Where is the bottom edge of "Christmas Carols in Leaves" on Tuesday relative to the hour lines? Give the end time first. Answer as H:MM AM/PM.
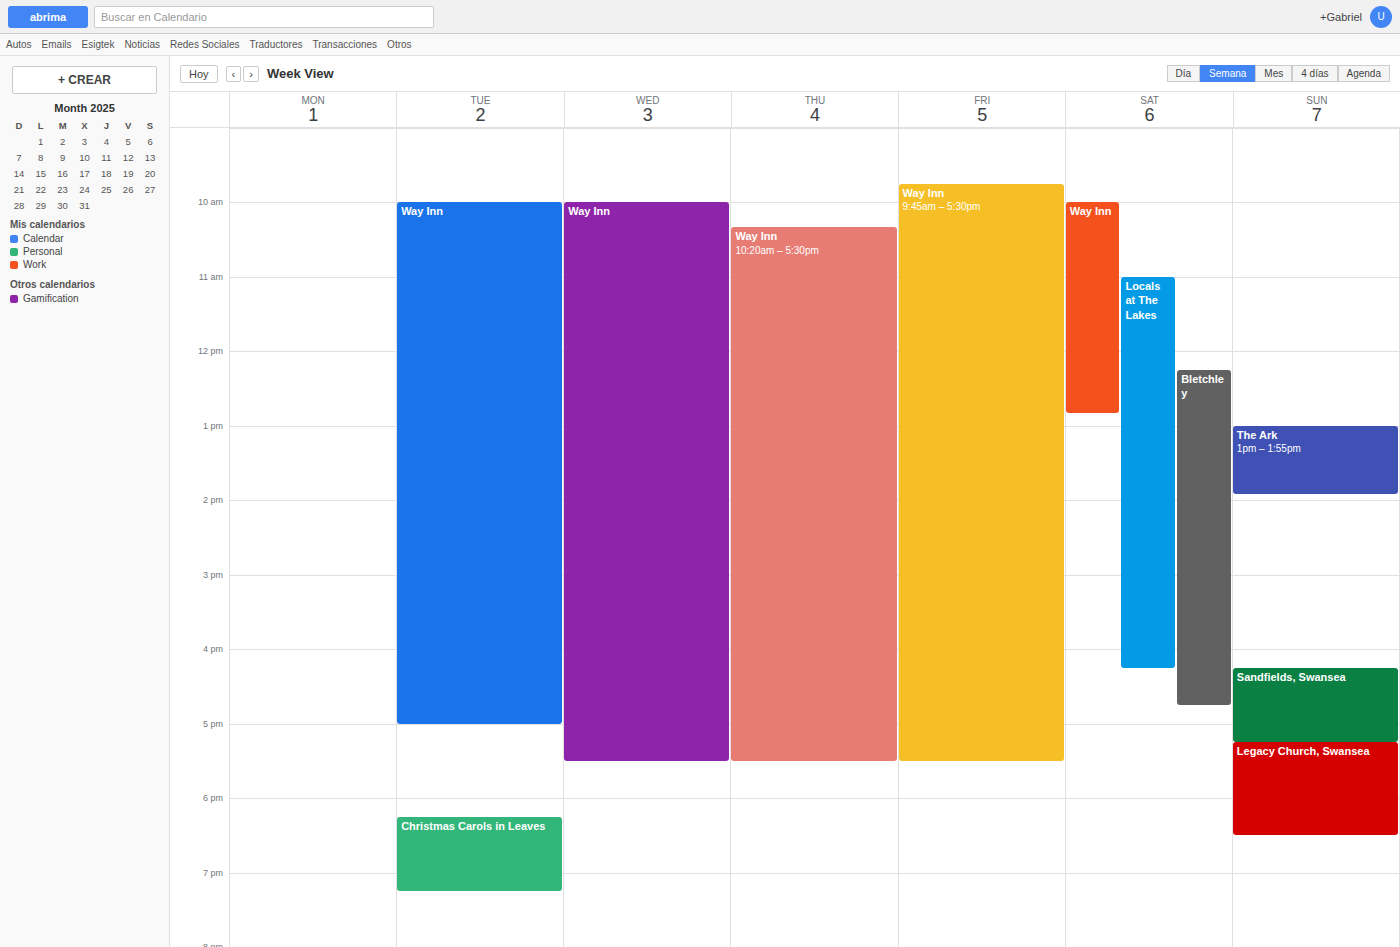
7:15 PM -- neither: a quarter of the way from the 7 PM line to the 8 PM line.